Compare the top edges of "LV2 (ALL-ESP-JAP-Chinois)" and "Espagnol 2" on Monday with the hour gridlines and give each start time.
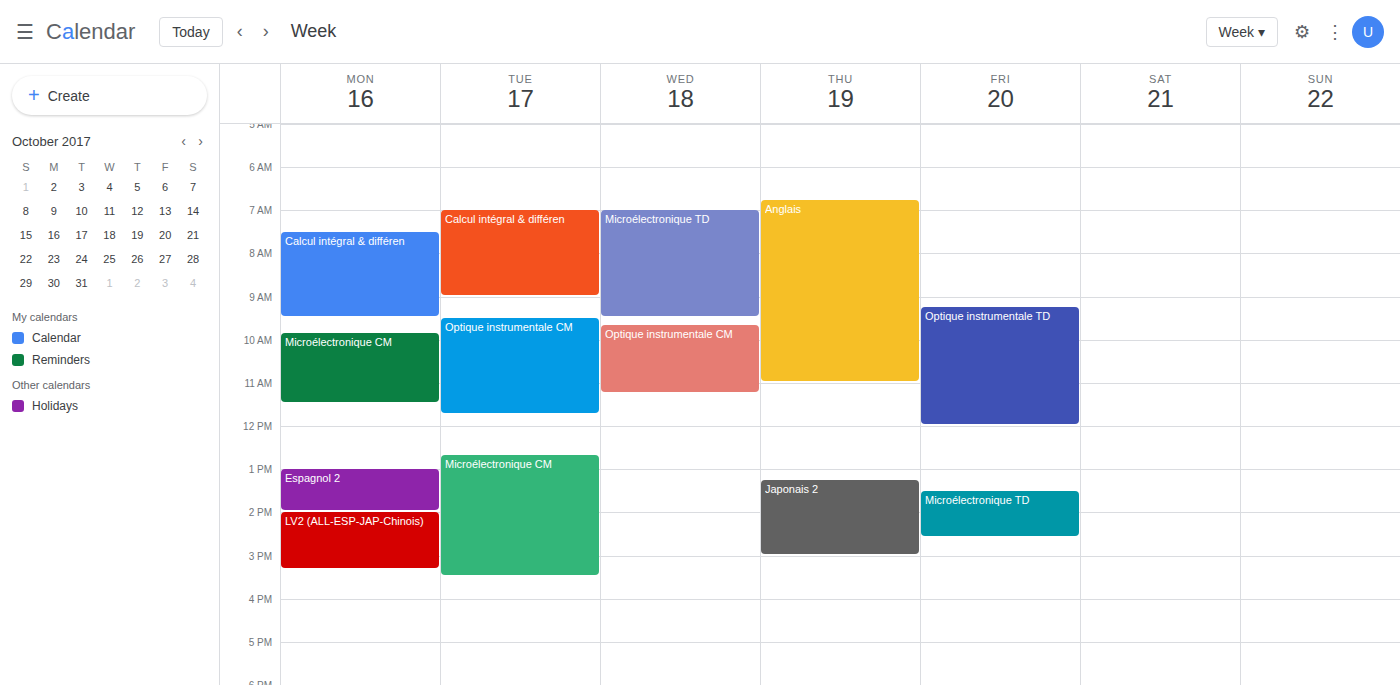
"LV2 (ALL-ESP-JAP-Chinois)": 2:00 PM, exactly on the 2 PM line. "Espagnol 2": 1:00 PM, exactly on the 1 PM line.